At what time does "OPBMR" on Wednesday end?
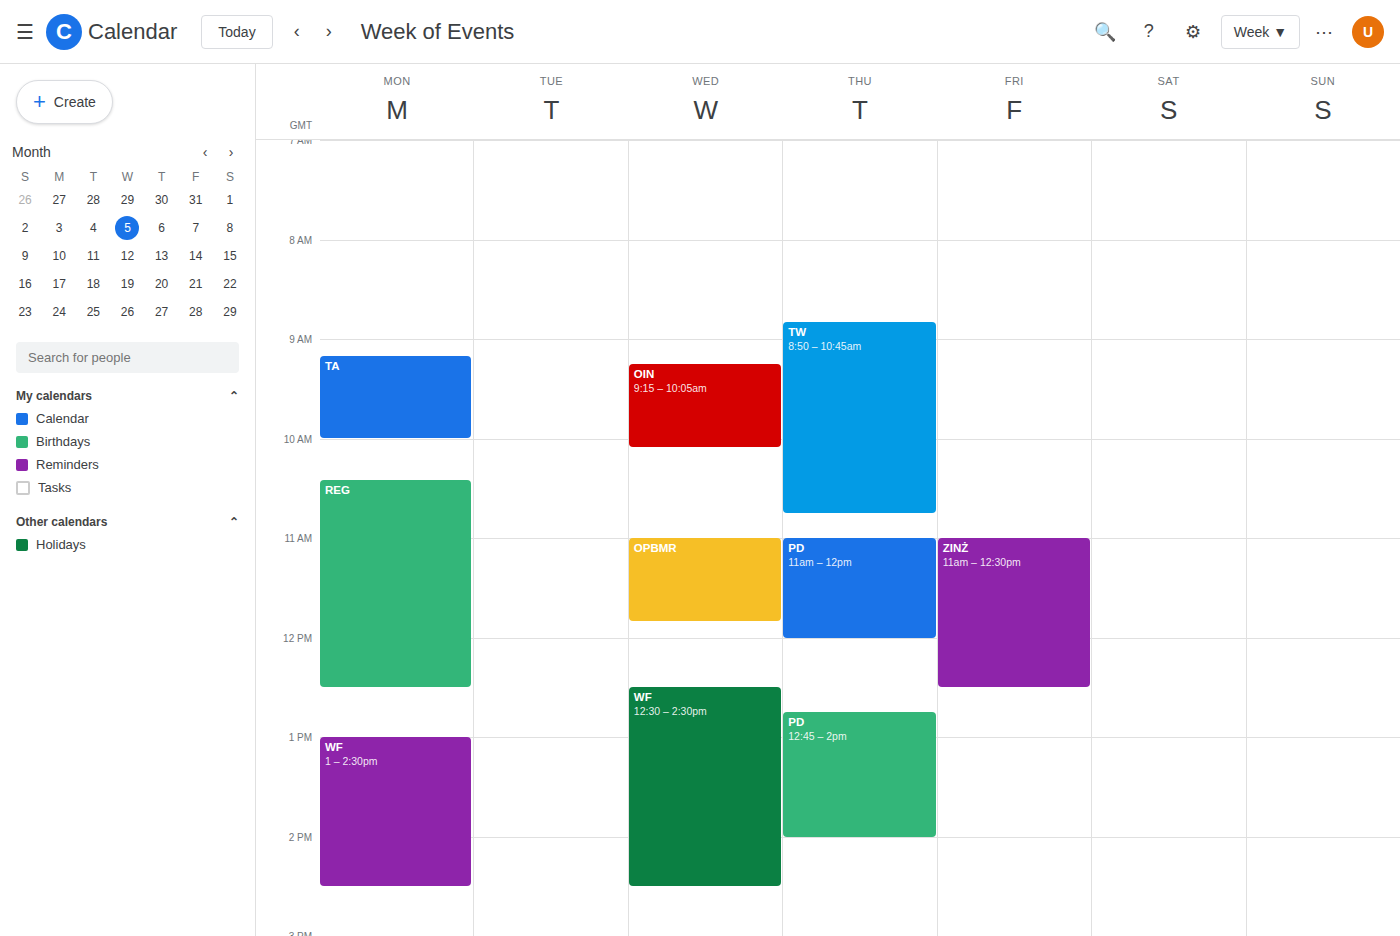
11:50